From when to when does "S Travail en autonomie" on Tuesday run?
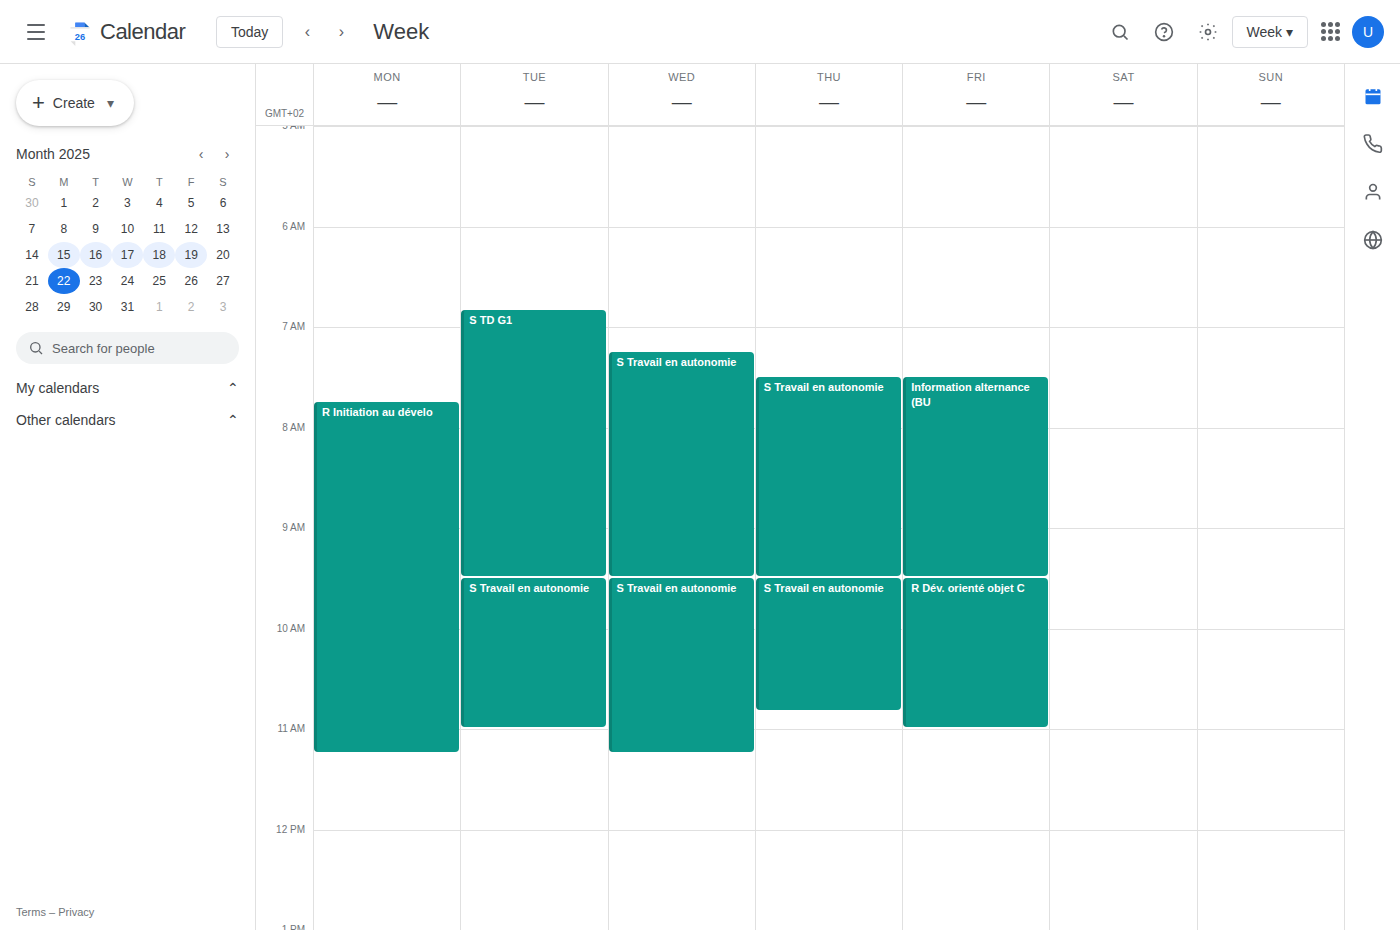
9:30 AM to 11:00 AM